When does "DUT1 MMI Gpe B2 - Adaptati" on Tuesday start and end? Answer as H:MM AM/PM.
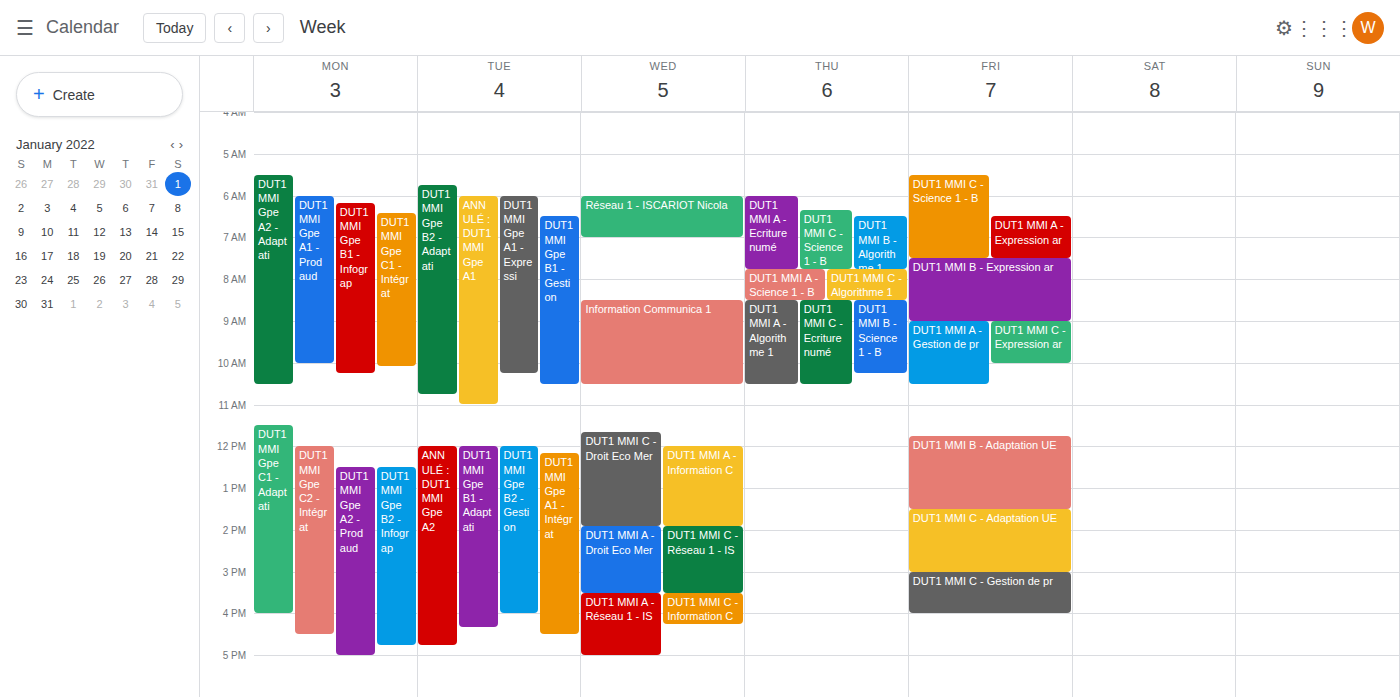
5:45 AM to 10:45 AM